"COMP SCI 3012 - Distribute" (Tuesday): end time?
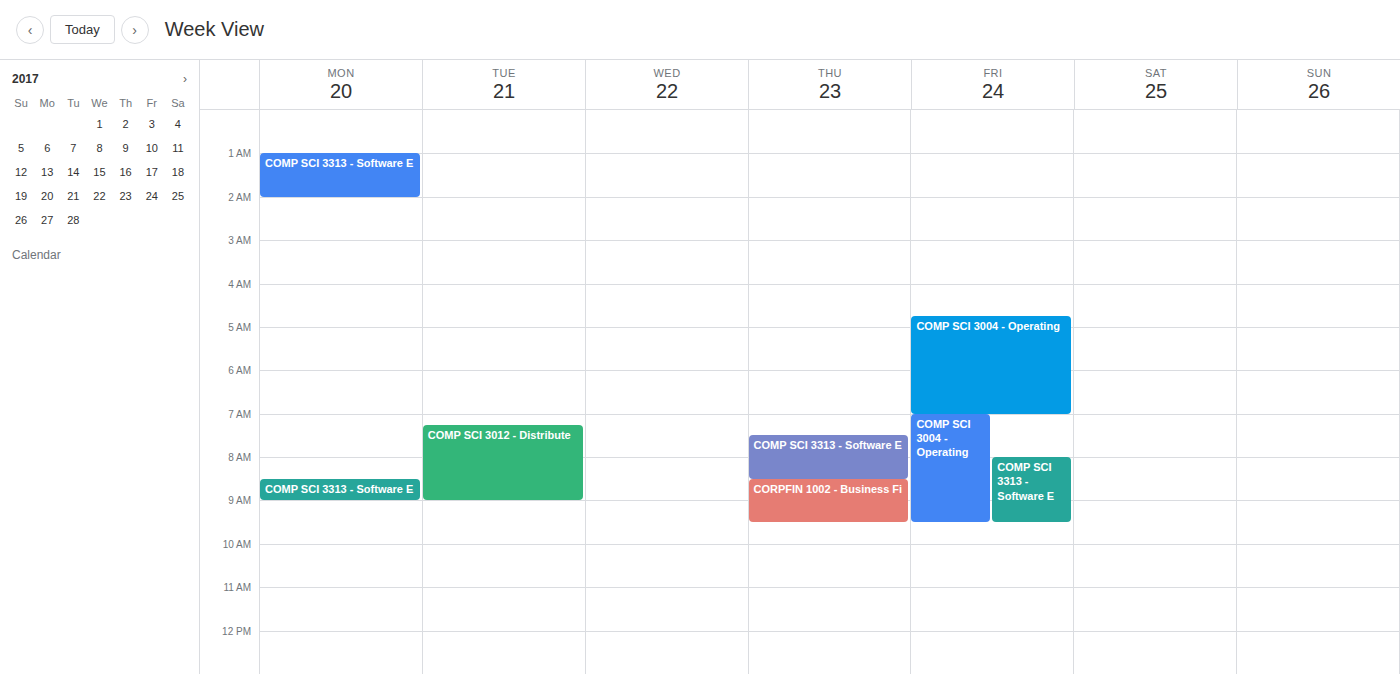
9:00 AM